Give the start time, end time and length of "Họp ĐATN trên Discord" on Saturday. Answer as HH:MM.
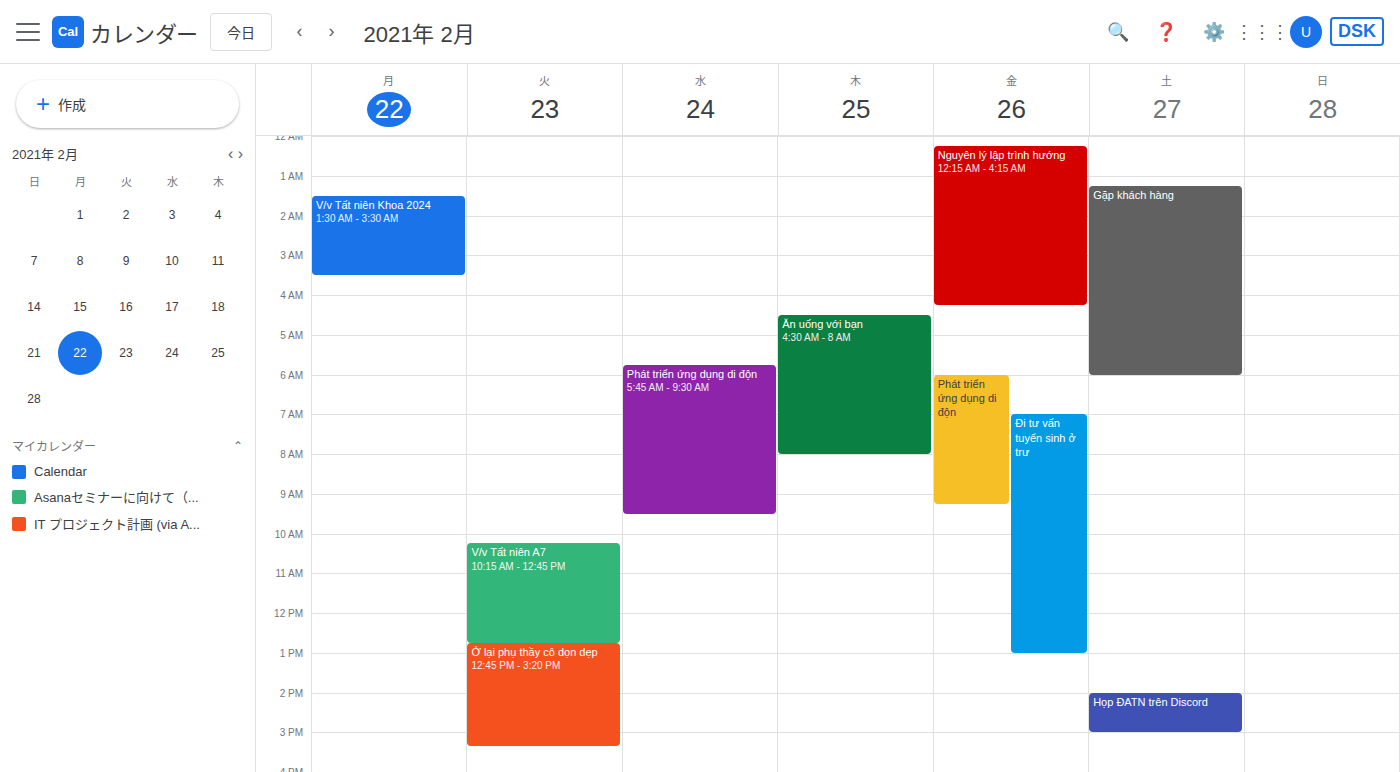
14:00 to 15:00, 1 hour